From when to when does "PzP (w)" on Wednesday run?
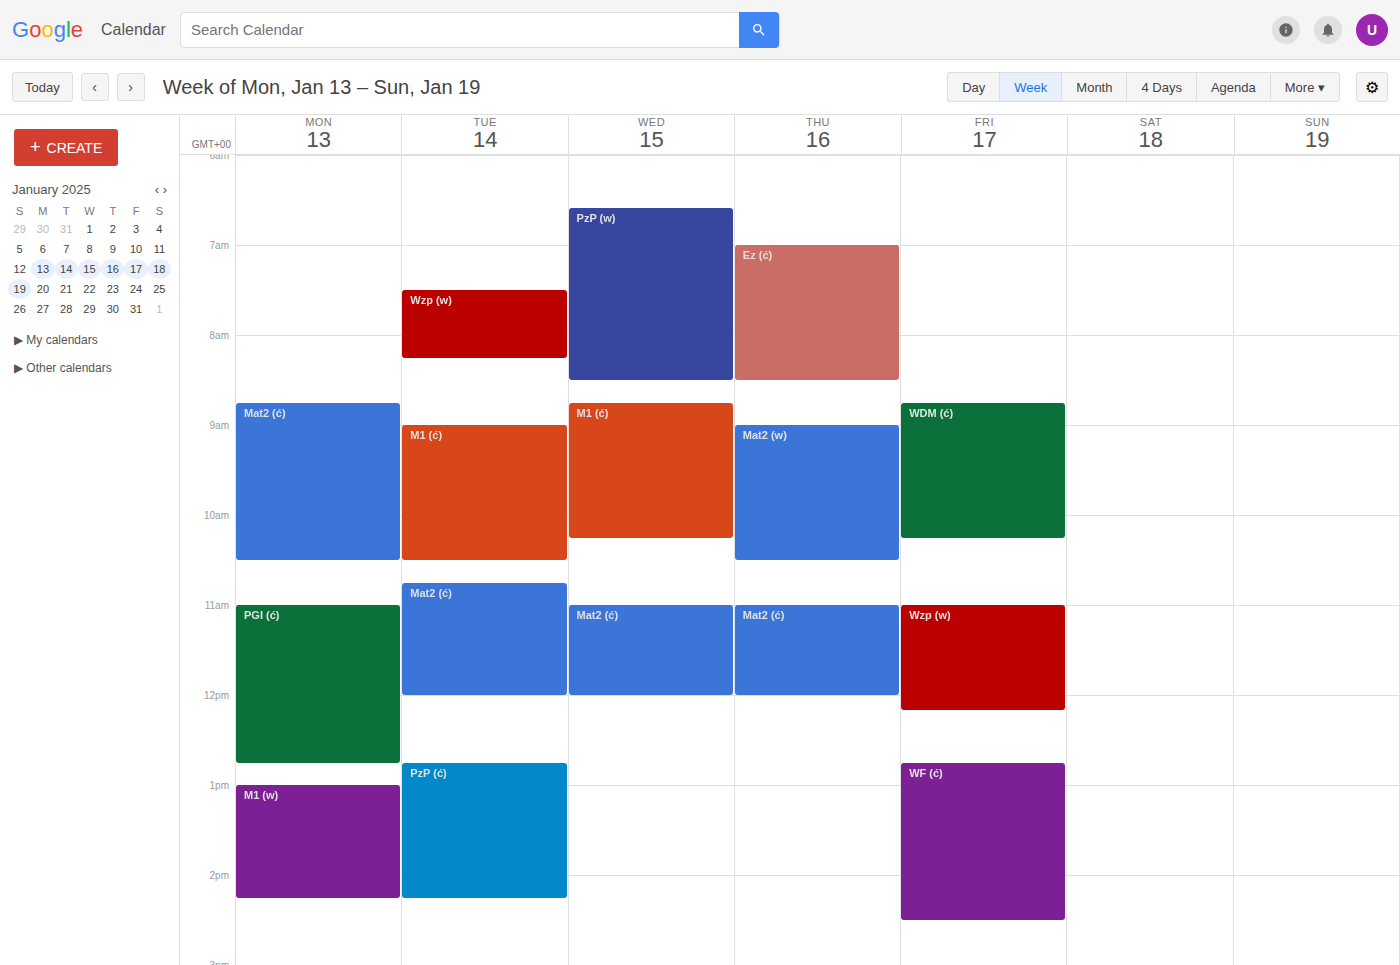
6:35 AM to 8:30 AM